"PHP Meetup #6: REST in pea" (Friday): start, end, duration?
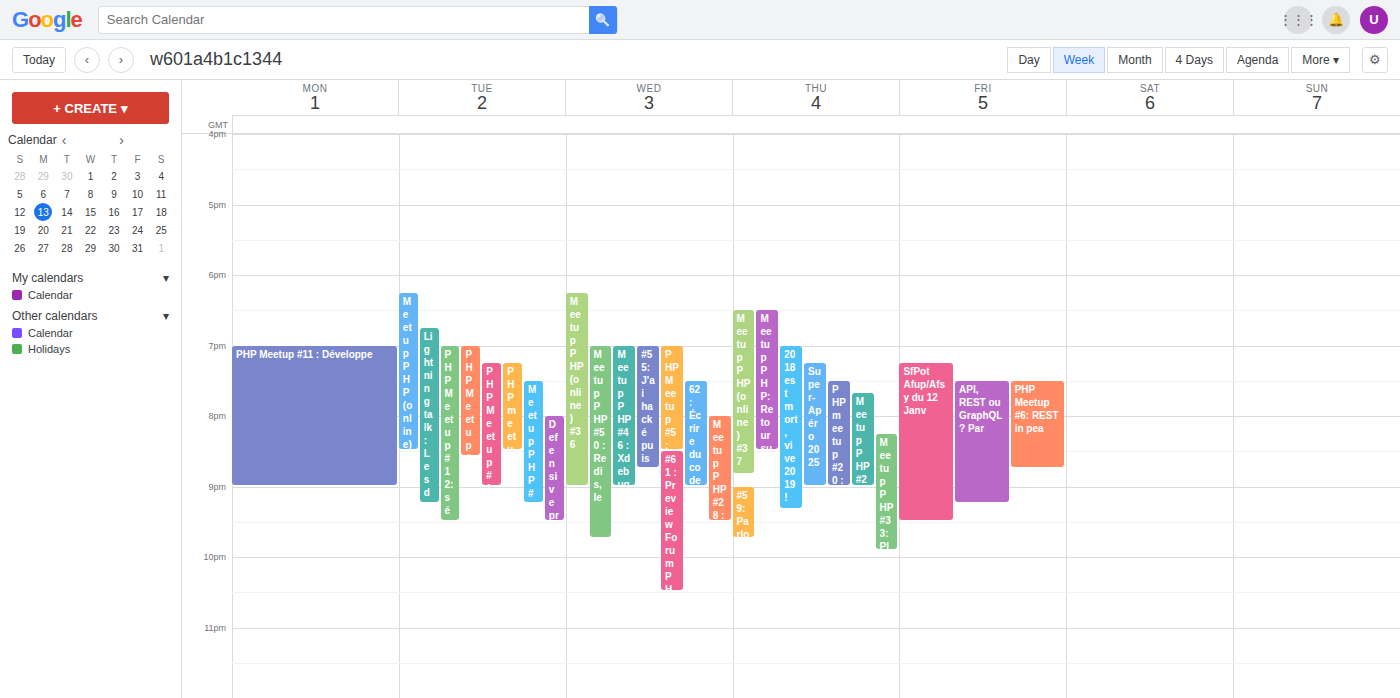
7:30 PM to 8:45 PM, 1 hour 15 minutes